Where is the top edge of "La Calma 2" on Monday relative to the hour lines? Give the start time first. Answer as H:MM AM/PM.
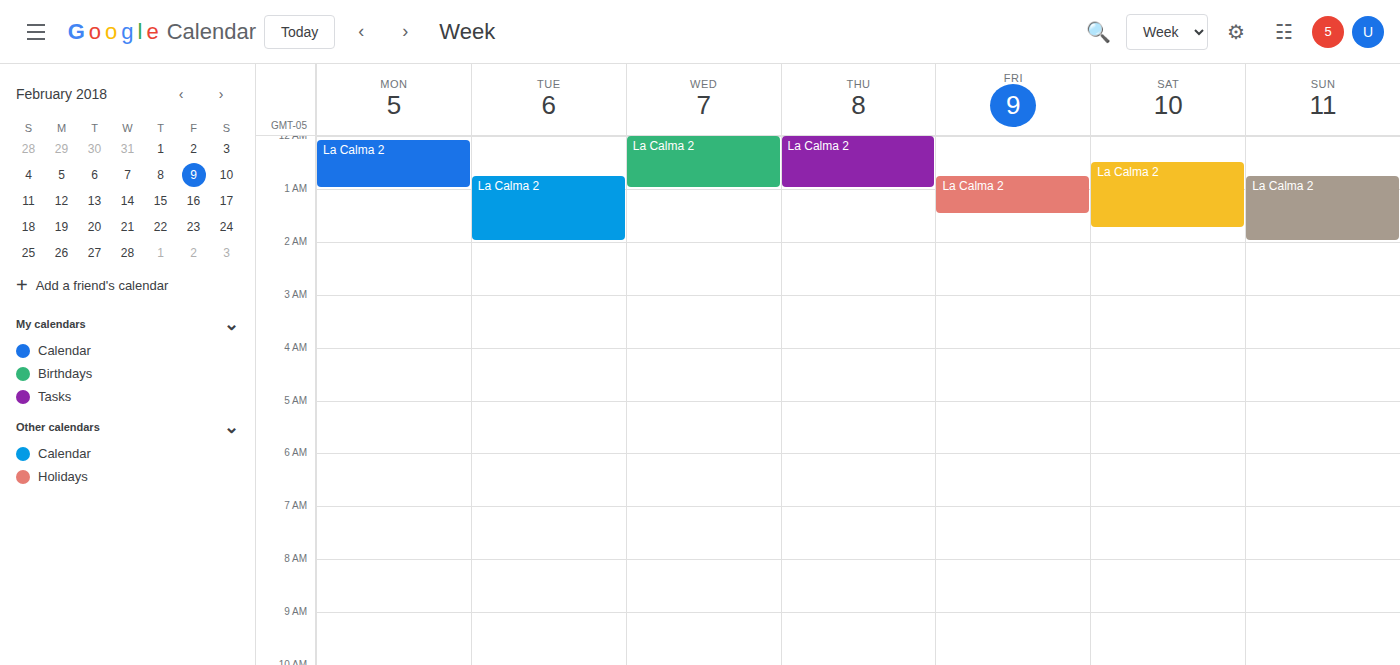
12:05 AM -- neither: 5 minutes below the 12 AM line and 55 minutes above the 1 AM line.